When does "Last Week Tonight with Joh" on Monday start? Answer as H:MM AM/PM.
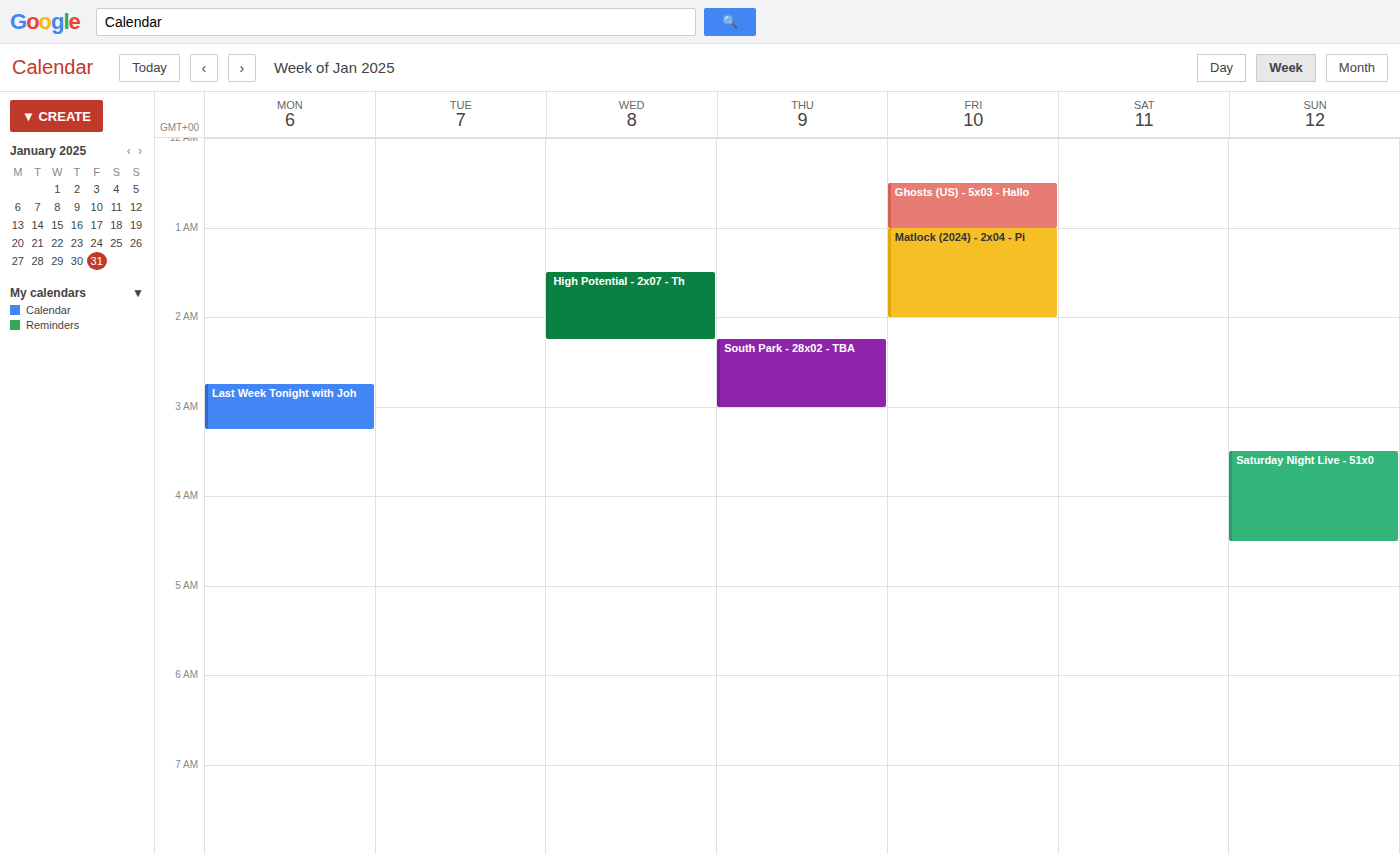
2:45 AM